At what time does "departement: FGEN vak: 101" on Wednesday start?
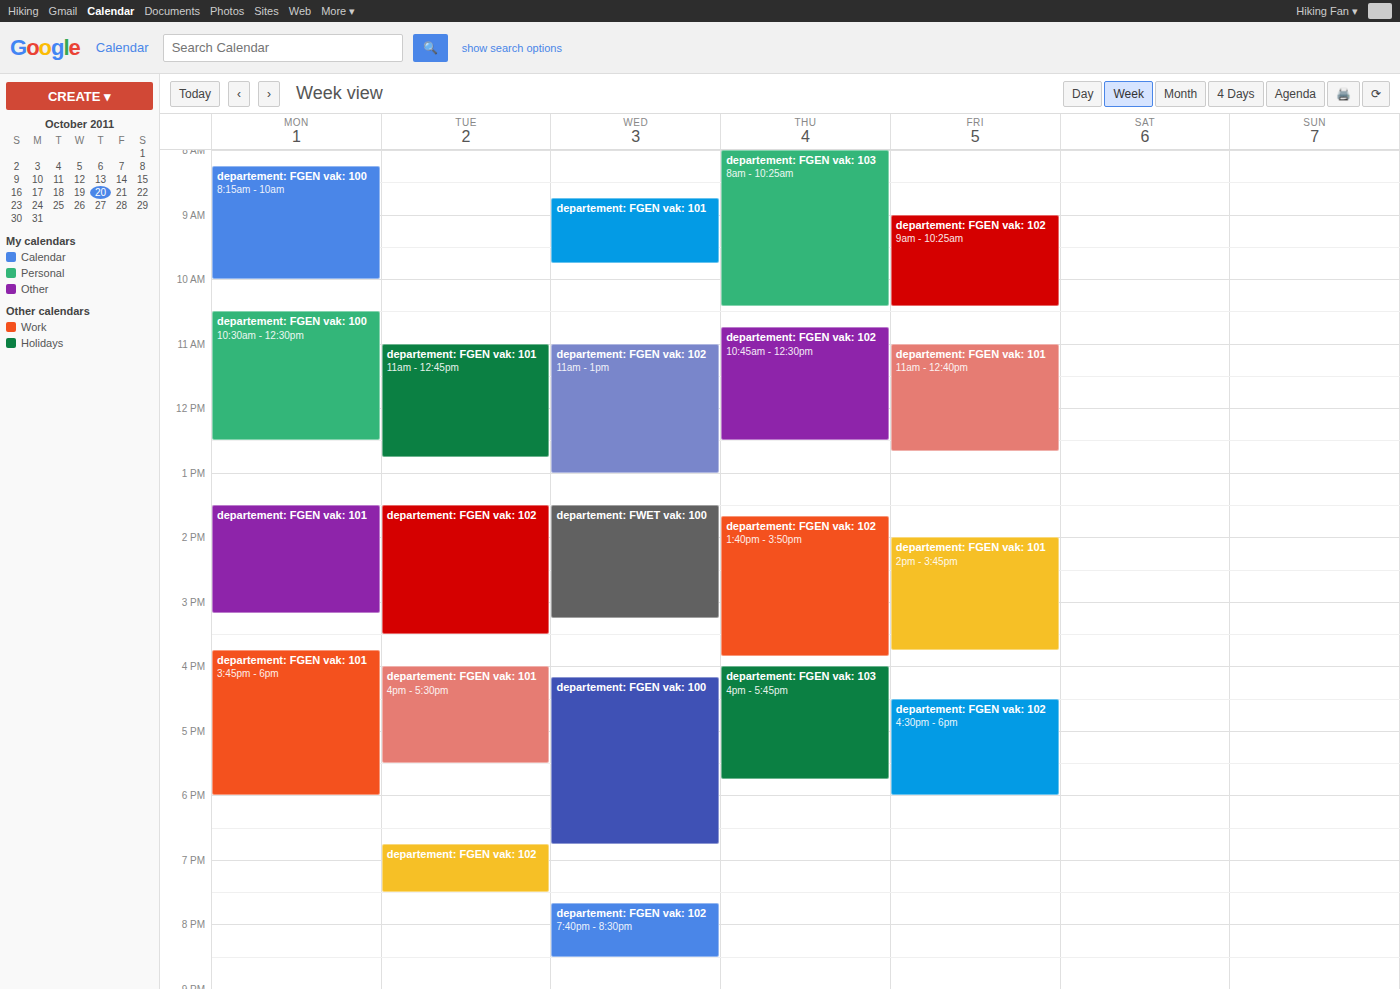
8:45 AM